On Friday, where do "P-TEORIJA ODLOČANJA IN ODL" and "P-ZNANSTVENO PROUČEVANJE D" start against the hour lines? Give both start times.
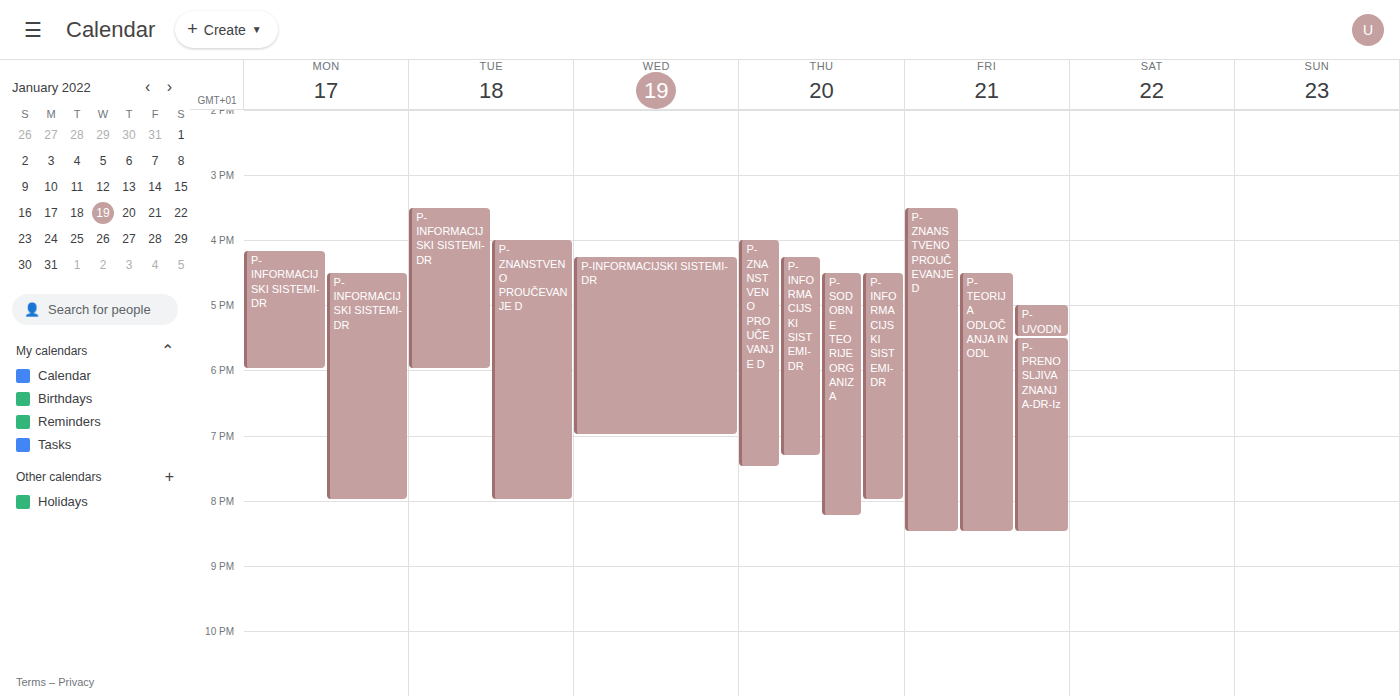
"P-TEORIJA ODLOČANJA IN ODL": 4:30 PM, halfway between the 4 PM and 5 PM lines. "P-ZNANSTVENO PROUČEVANJE D": 3:30 PM, halfway between the 3 PM and 4 PM lines.